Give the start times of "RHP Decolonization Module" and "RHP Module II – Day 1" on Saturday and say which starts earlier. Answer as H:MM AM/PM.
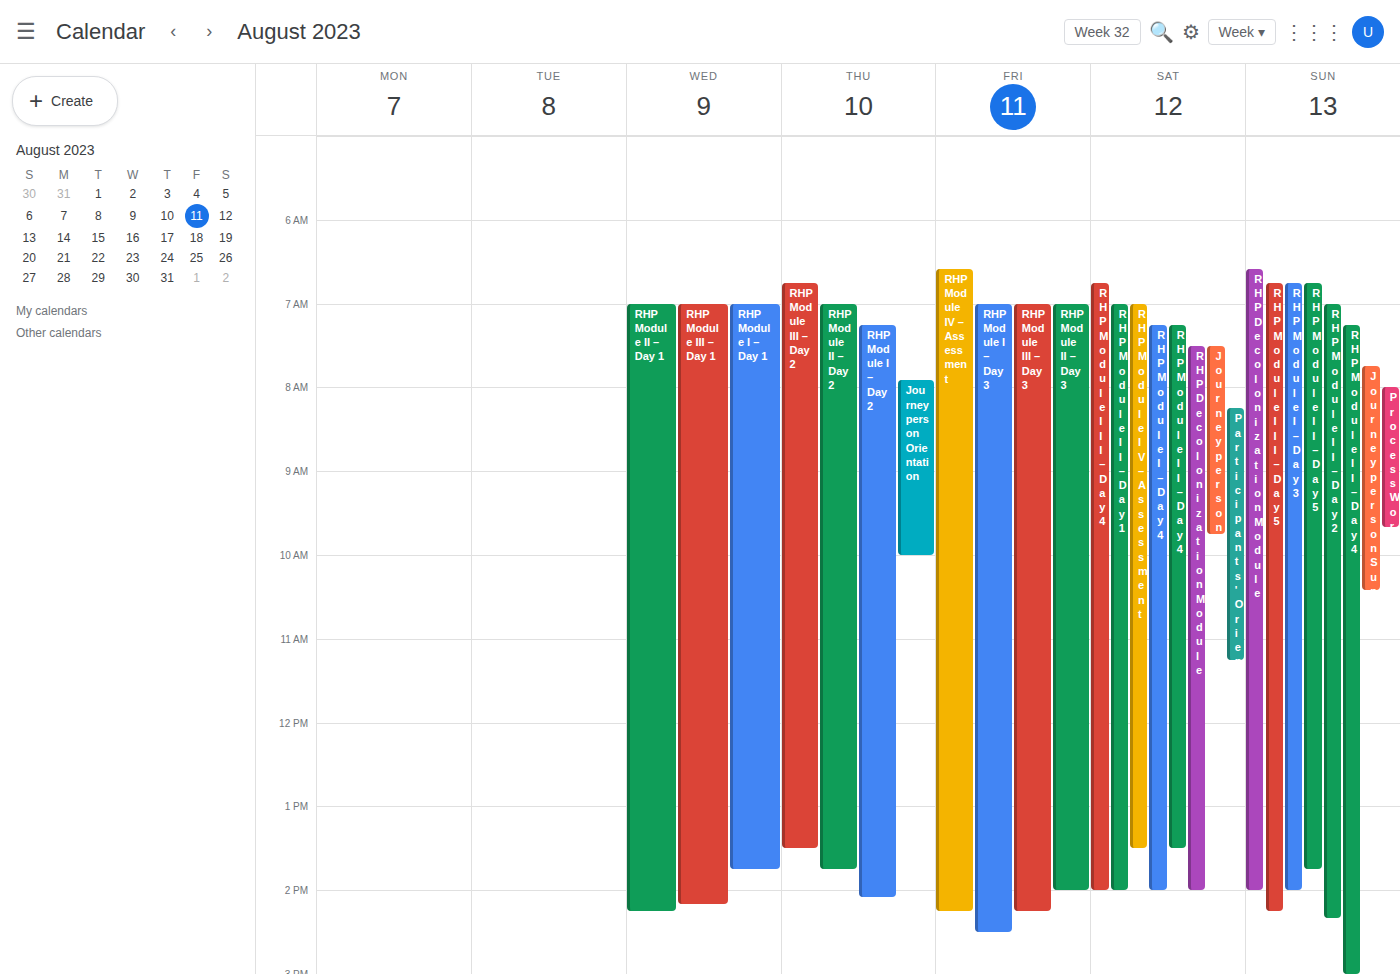
"RHP Module II – Day 1" 7:00 AM; "RHP Decolonization Module" 7:30 AM.